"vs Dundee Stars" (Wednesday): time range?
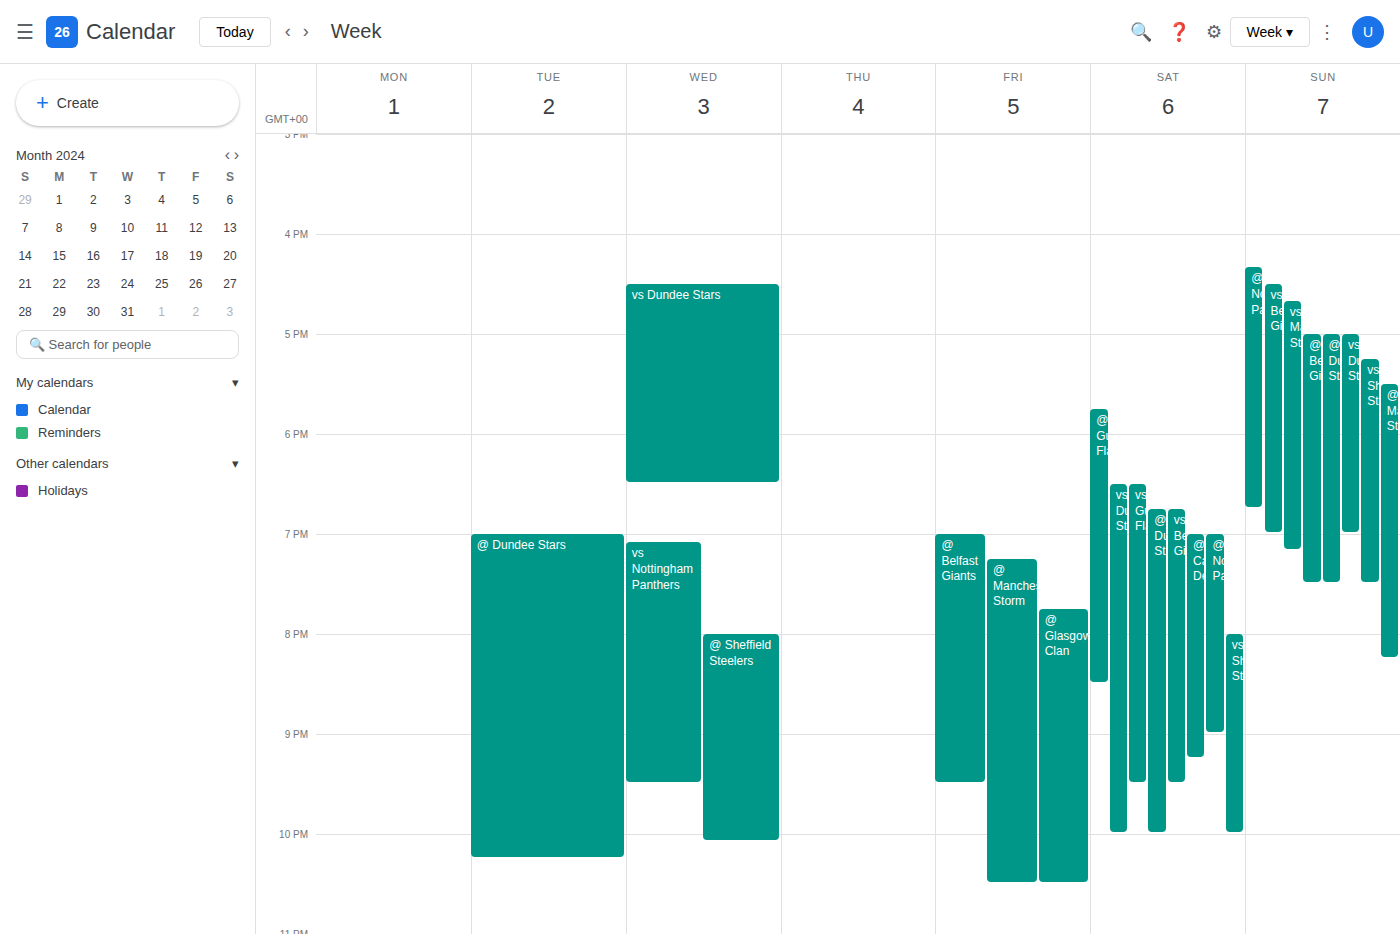
4:30 PM to 6:30 PM